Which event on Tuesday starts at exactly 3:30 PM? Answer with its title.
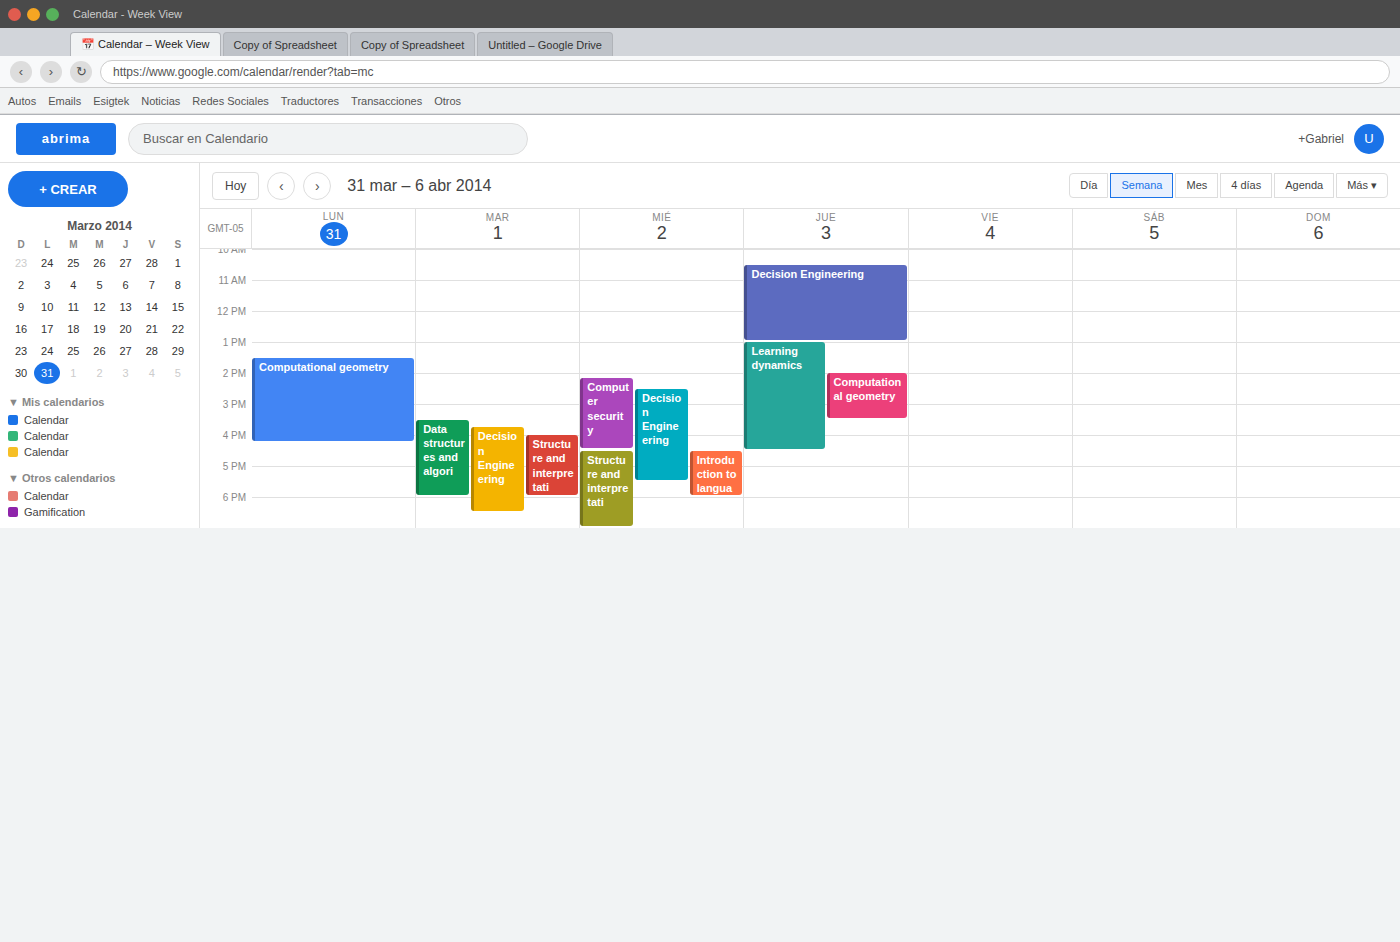
"Data structures and algori"